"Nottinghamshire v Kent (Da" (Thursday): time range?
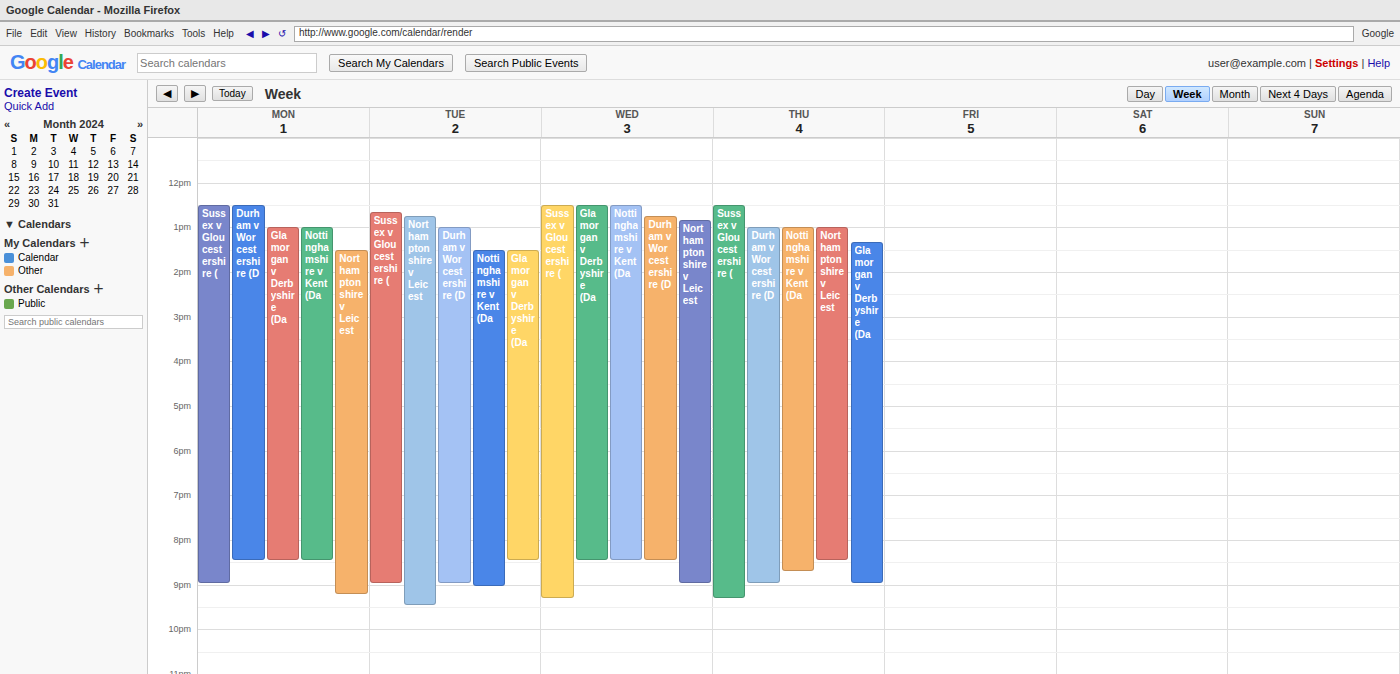
1:00 PM to 8:45 PM